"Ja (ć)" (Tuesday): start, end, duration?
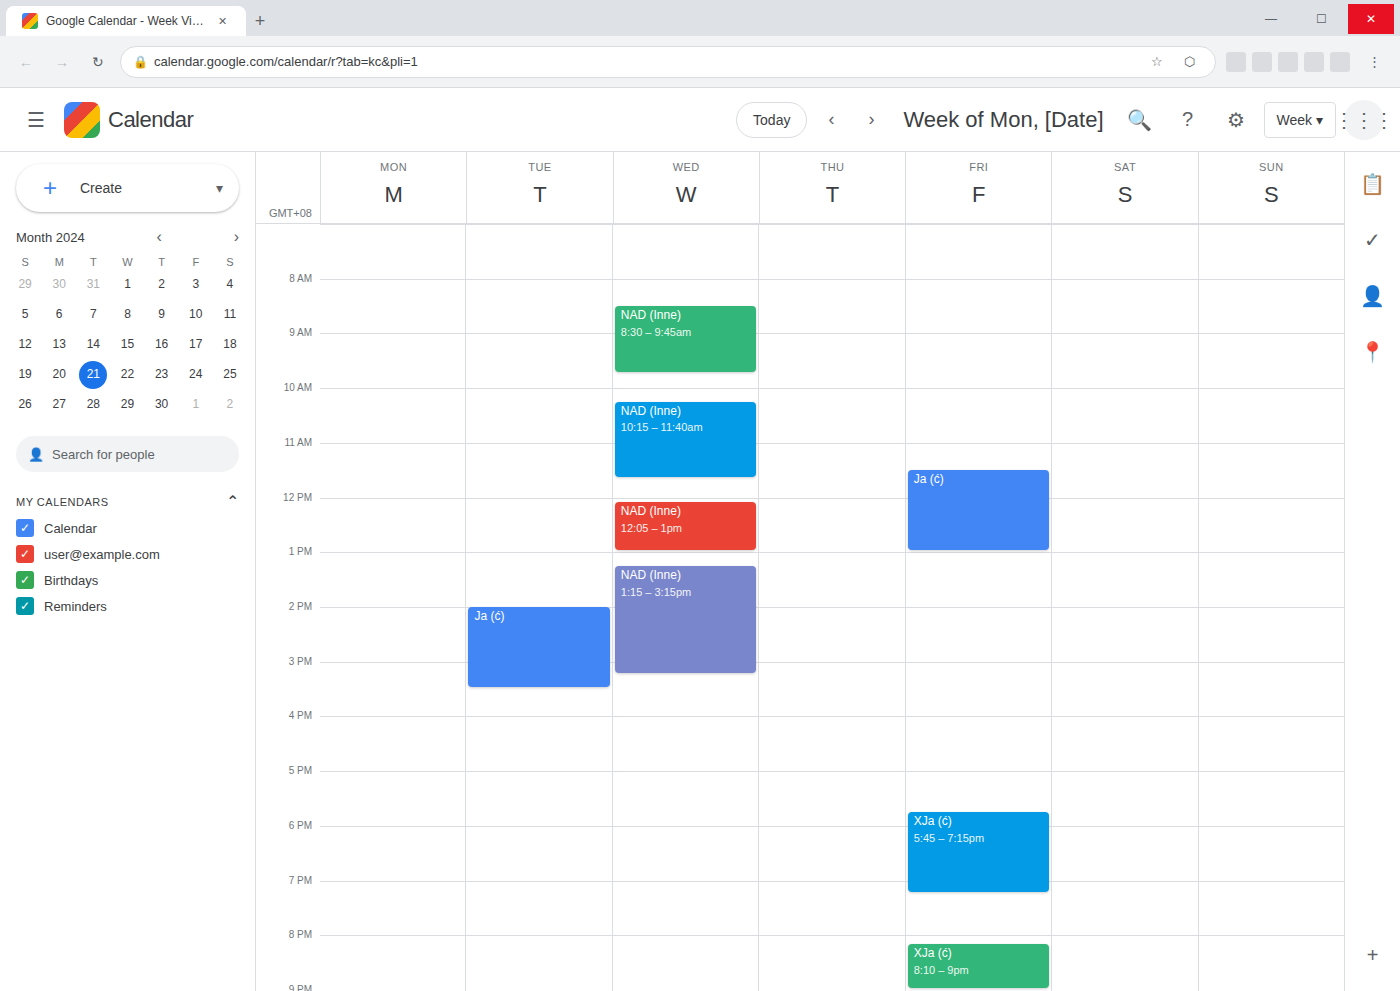
2:00 PM to 3:30 PM, 1 hour 30 minutes